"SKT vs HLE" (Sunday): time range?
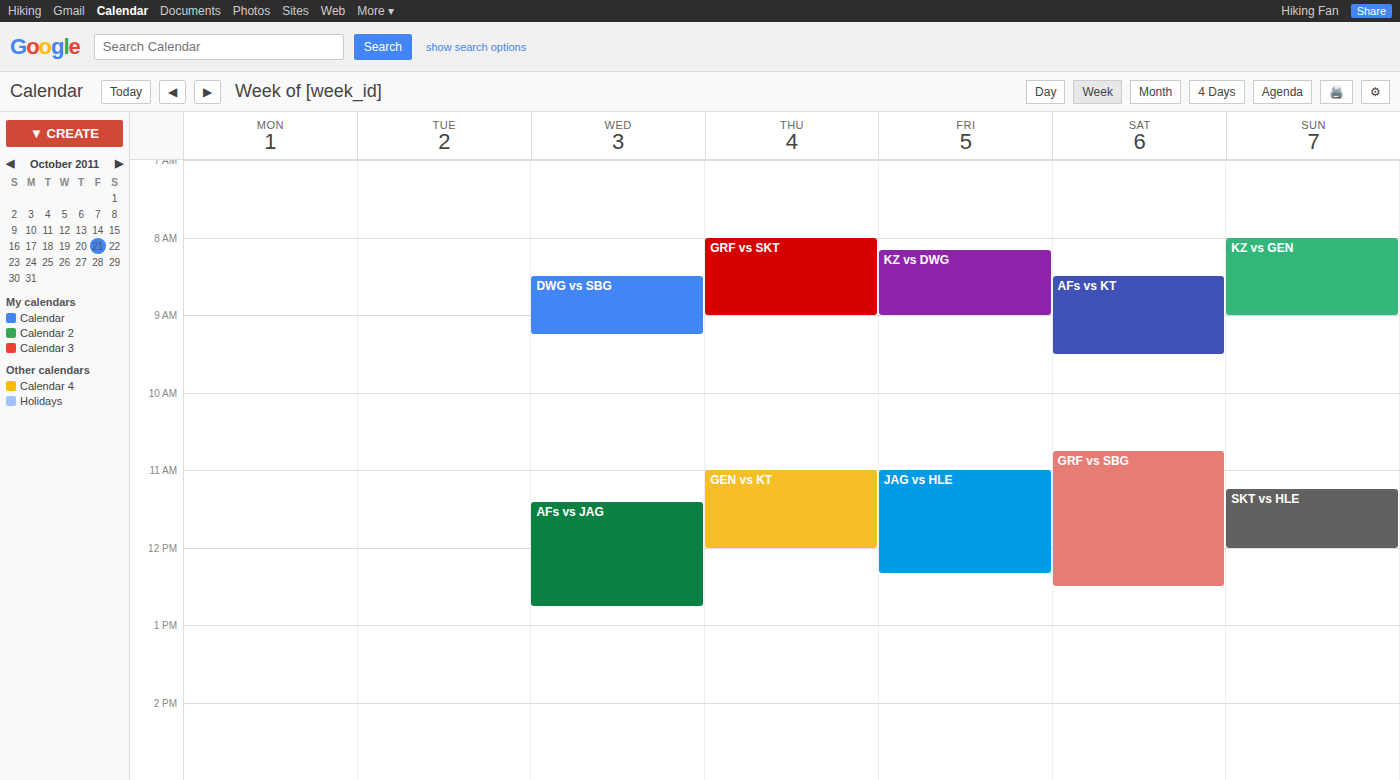
11:15 AM to 12:00 PM